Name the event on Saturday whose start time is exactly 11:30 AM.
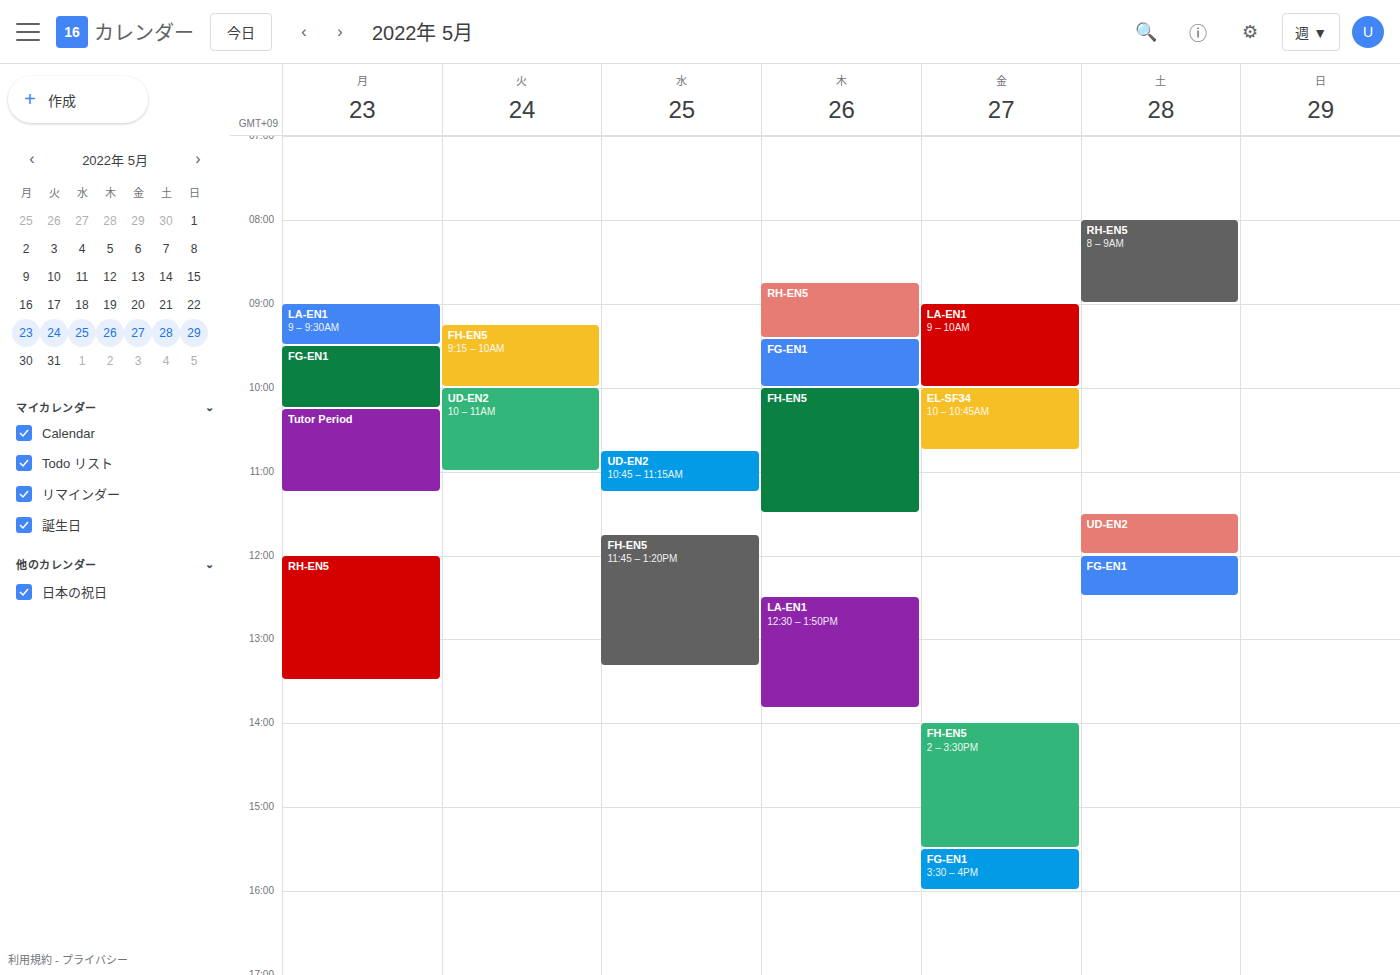
"UD-EN2"